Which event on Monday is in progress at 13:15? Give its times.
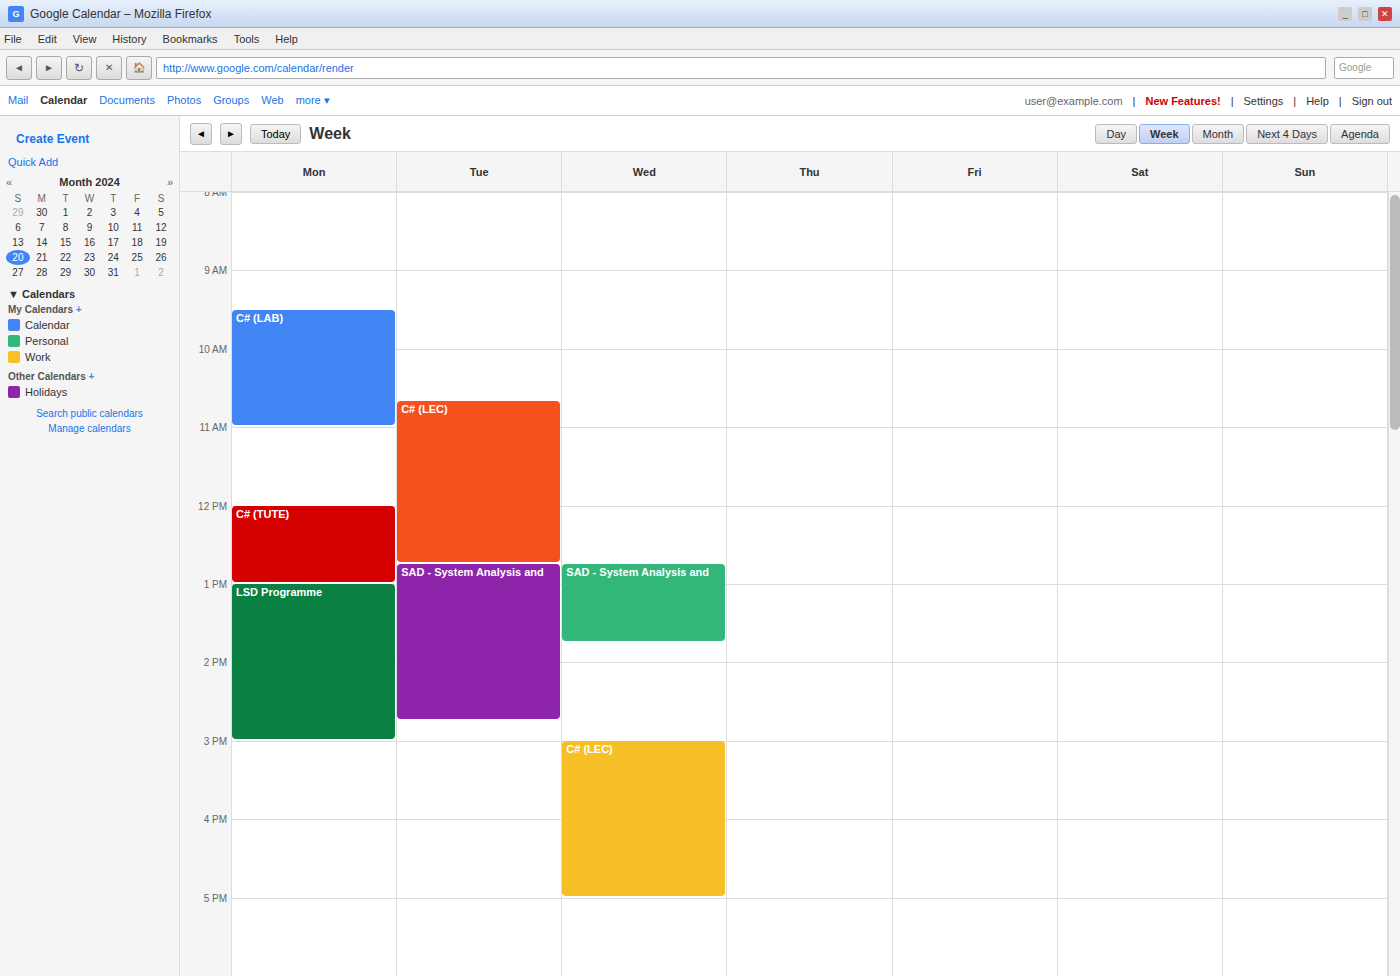
"LSD Programme", 13:00 to 15:00